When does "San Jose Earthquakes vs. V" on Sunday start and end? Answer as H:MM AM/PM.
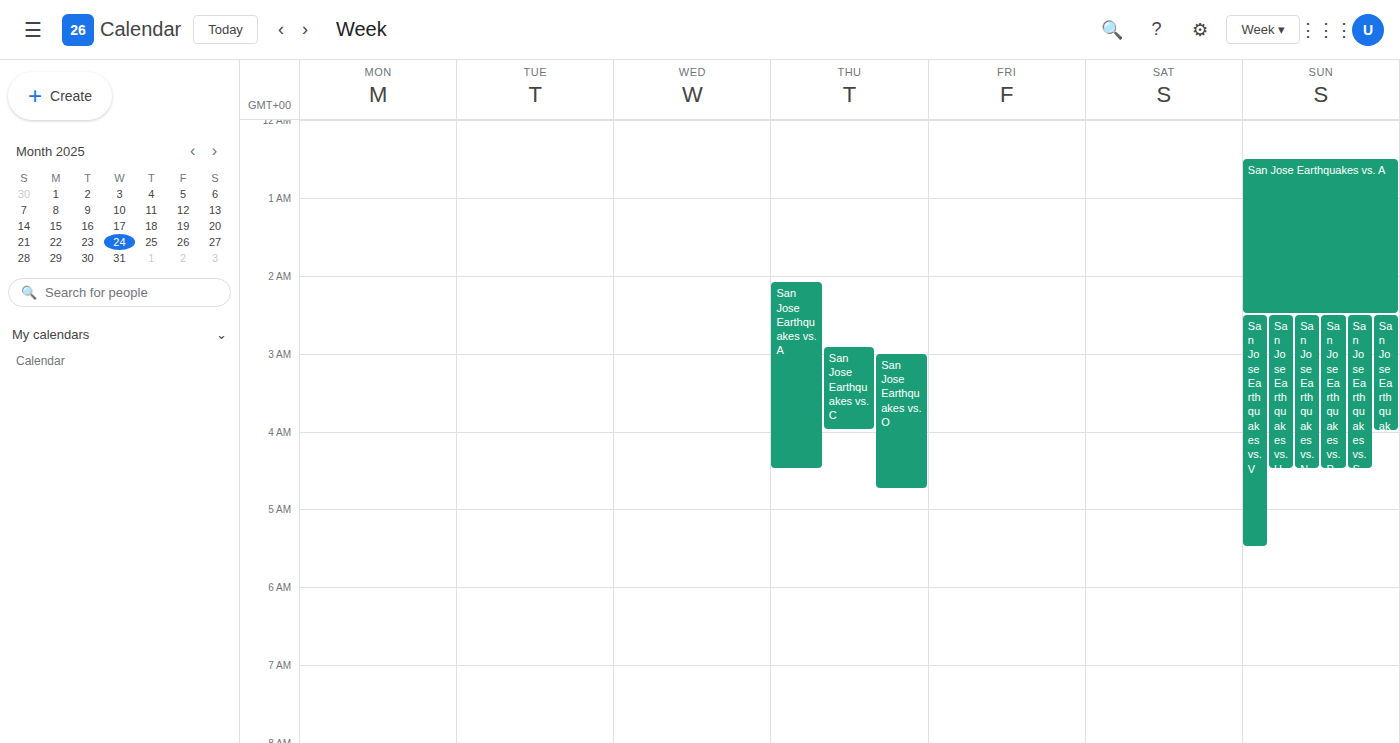
2:30 AM to 5:30 AM